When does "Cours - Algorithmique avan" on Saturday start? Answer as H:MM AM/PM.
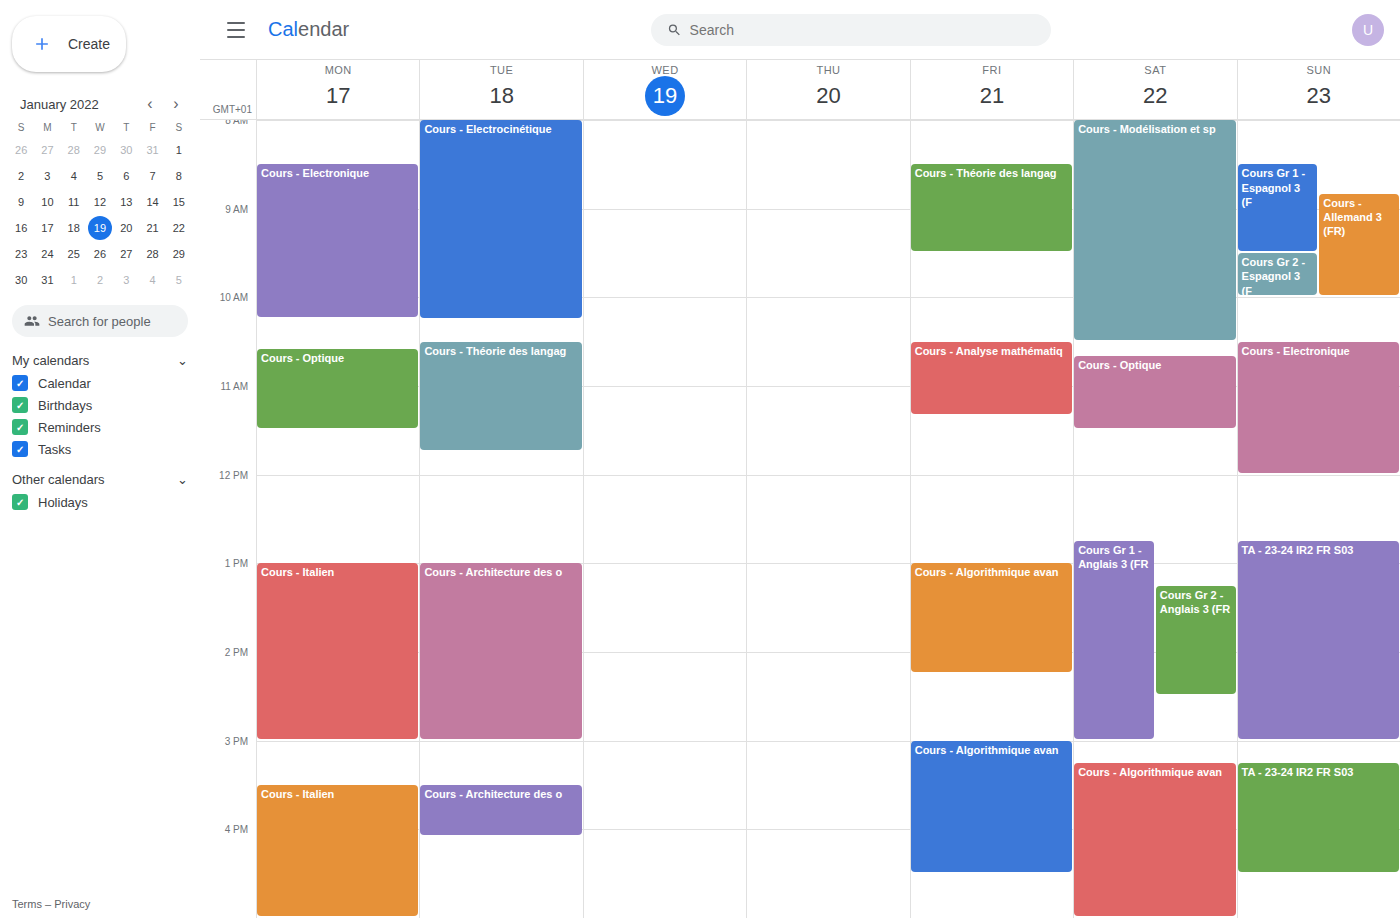
3:15 PM